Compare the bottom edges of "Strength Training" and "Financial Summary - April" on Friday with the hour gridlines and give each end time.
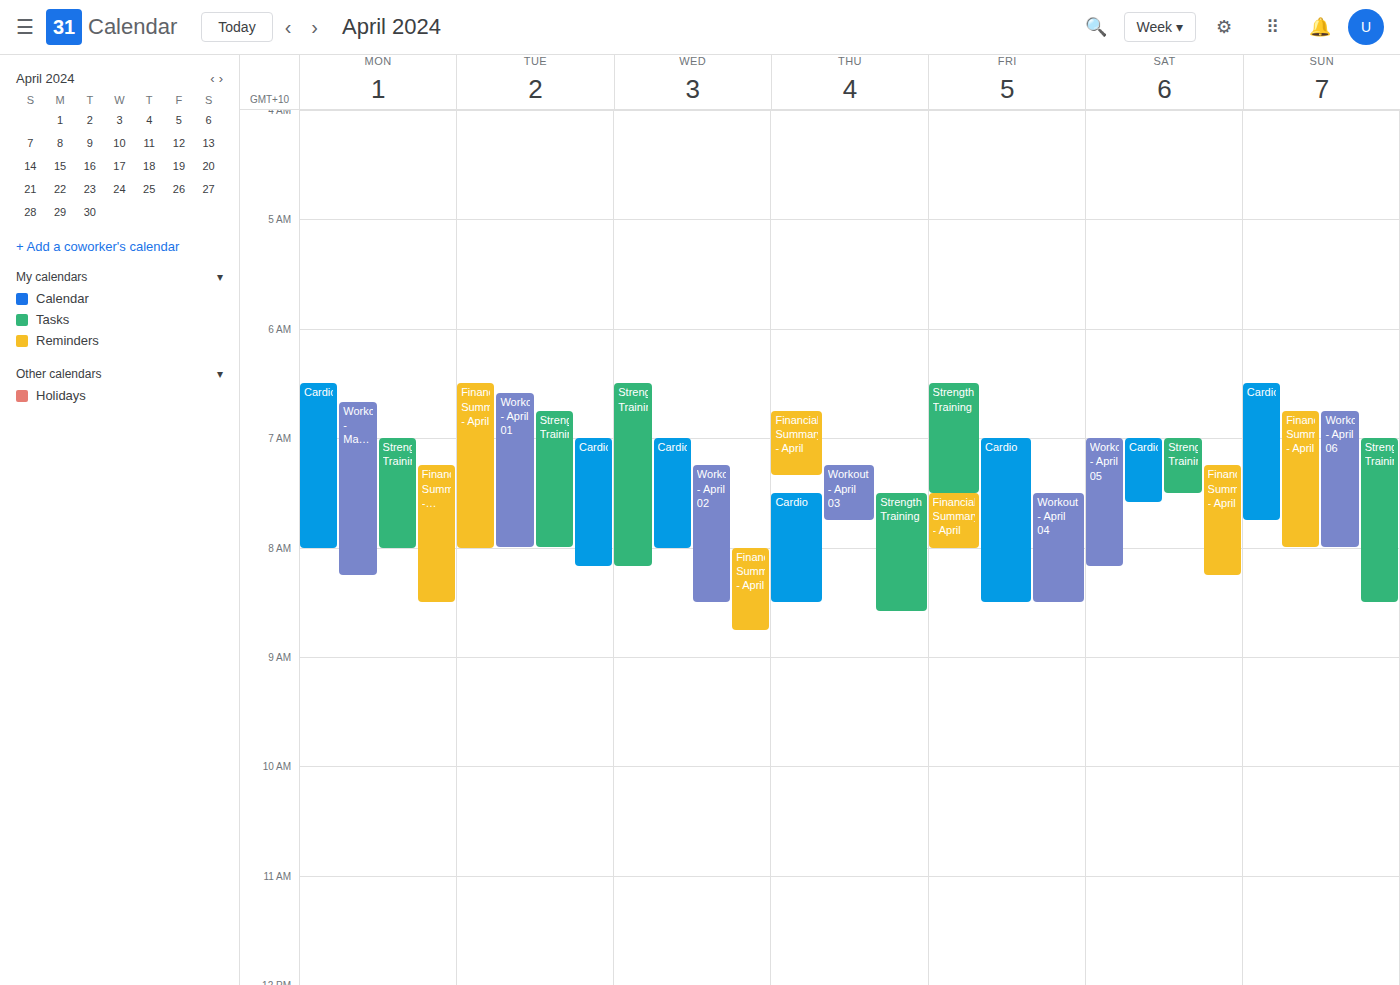
"Strength Training": 07:30, halfway between the 07:00 and 08:00 lines. "Financial Summary - April": 08:00, exactly on the 08:00 line.